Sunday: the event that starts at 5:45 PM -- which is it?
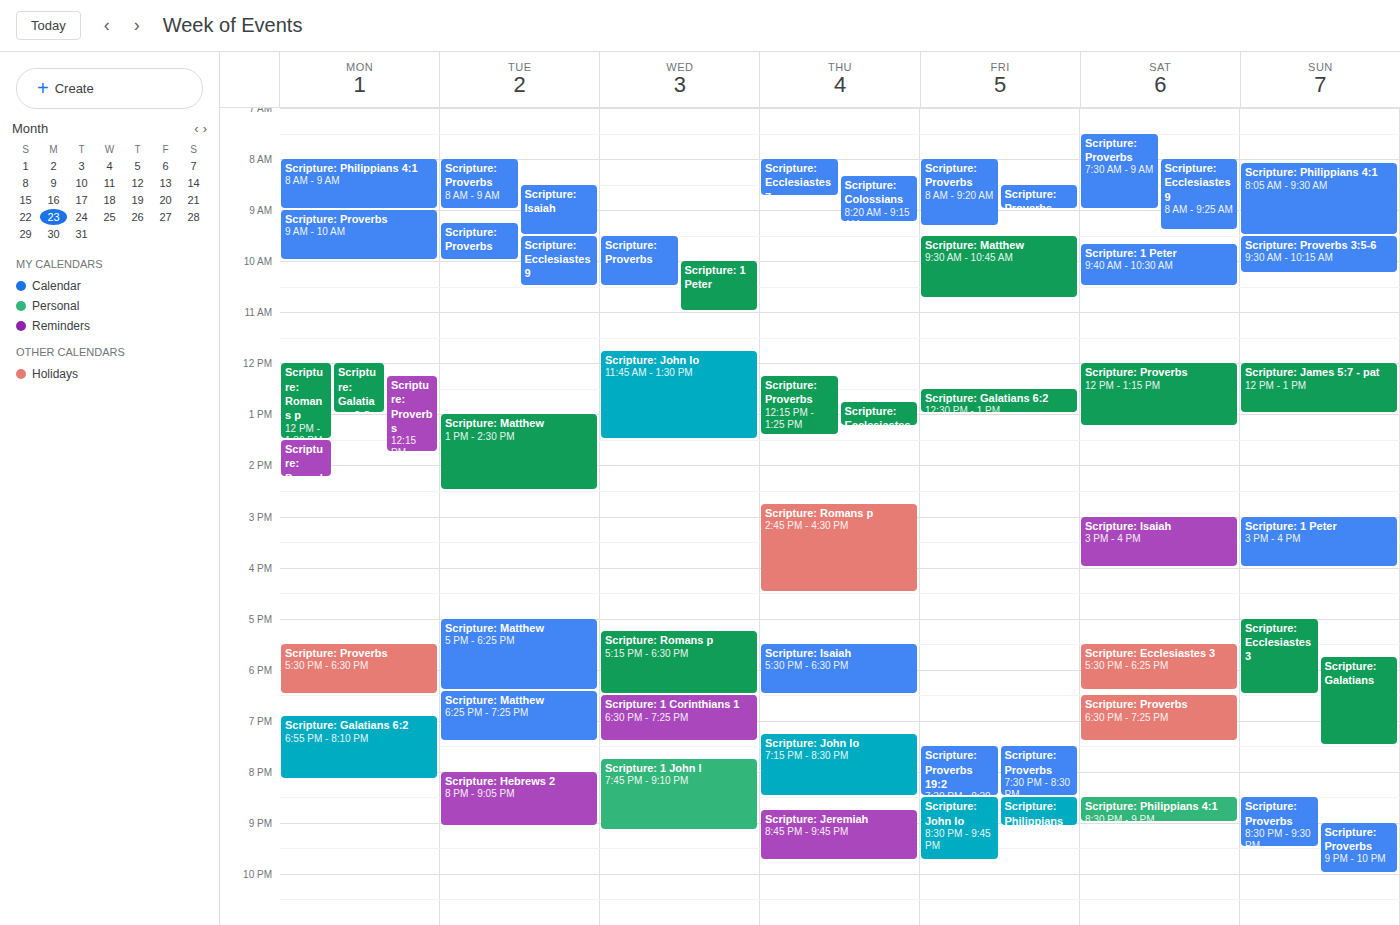
"Scripture: Galatians"